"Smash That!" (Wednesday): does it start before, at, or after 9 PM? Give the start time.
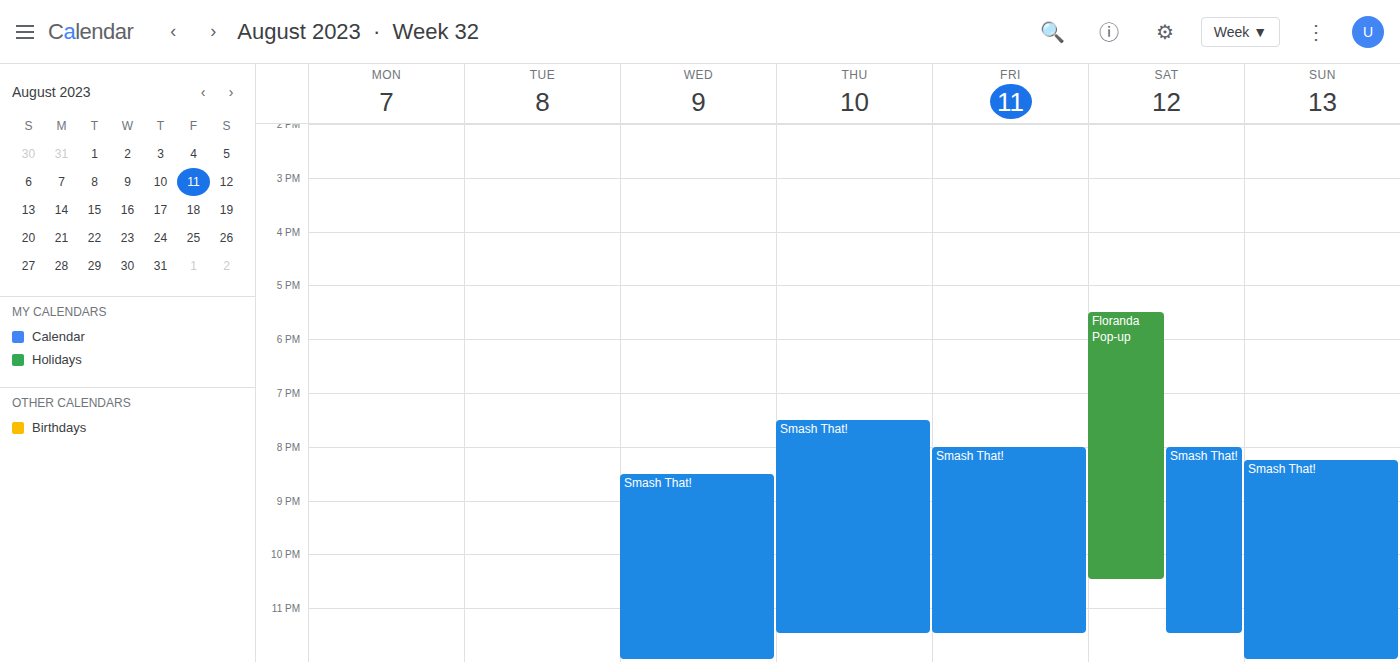
8:30 PM -- before 9 PM, 30 minutes above the 9 PM line.